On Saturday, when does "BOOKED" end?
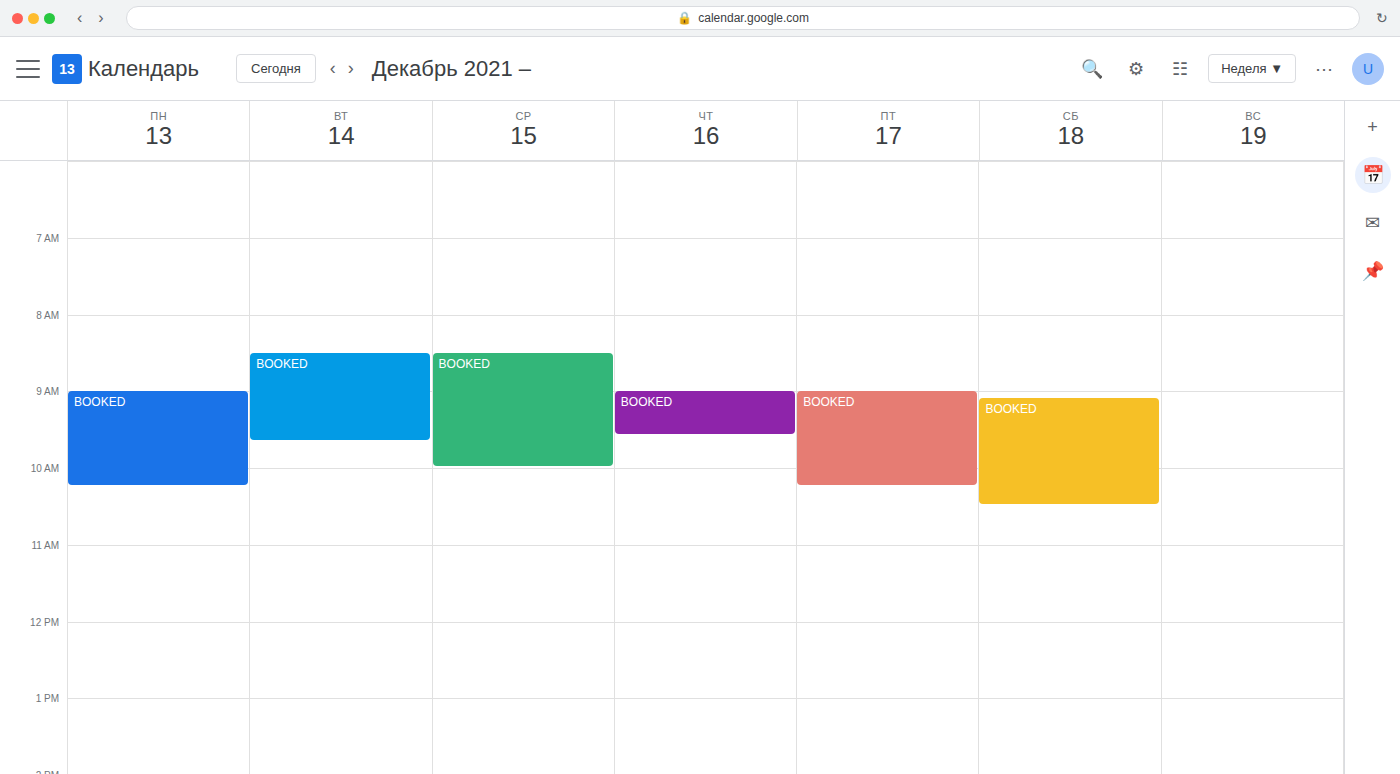
10:30 AM